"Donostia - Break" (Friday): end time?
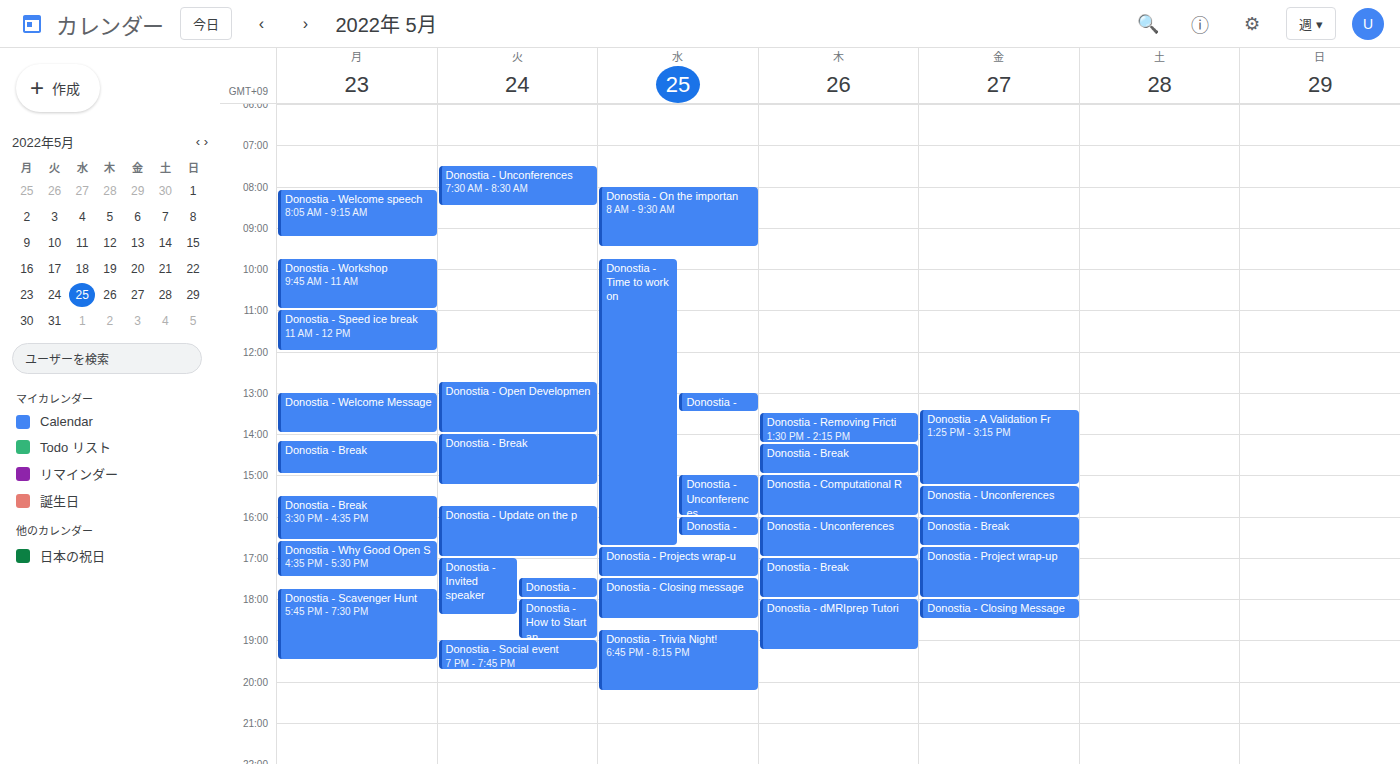
4:45 PM